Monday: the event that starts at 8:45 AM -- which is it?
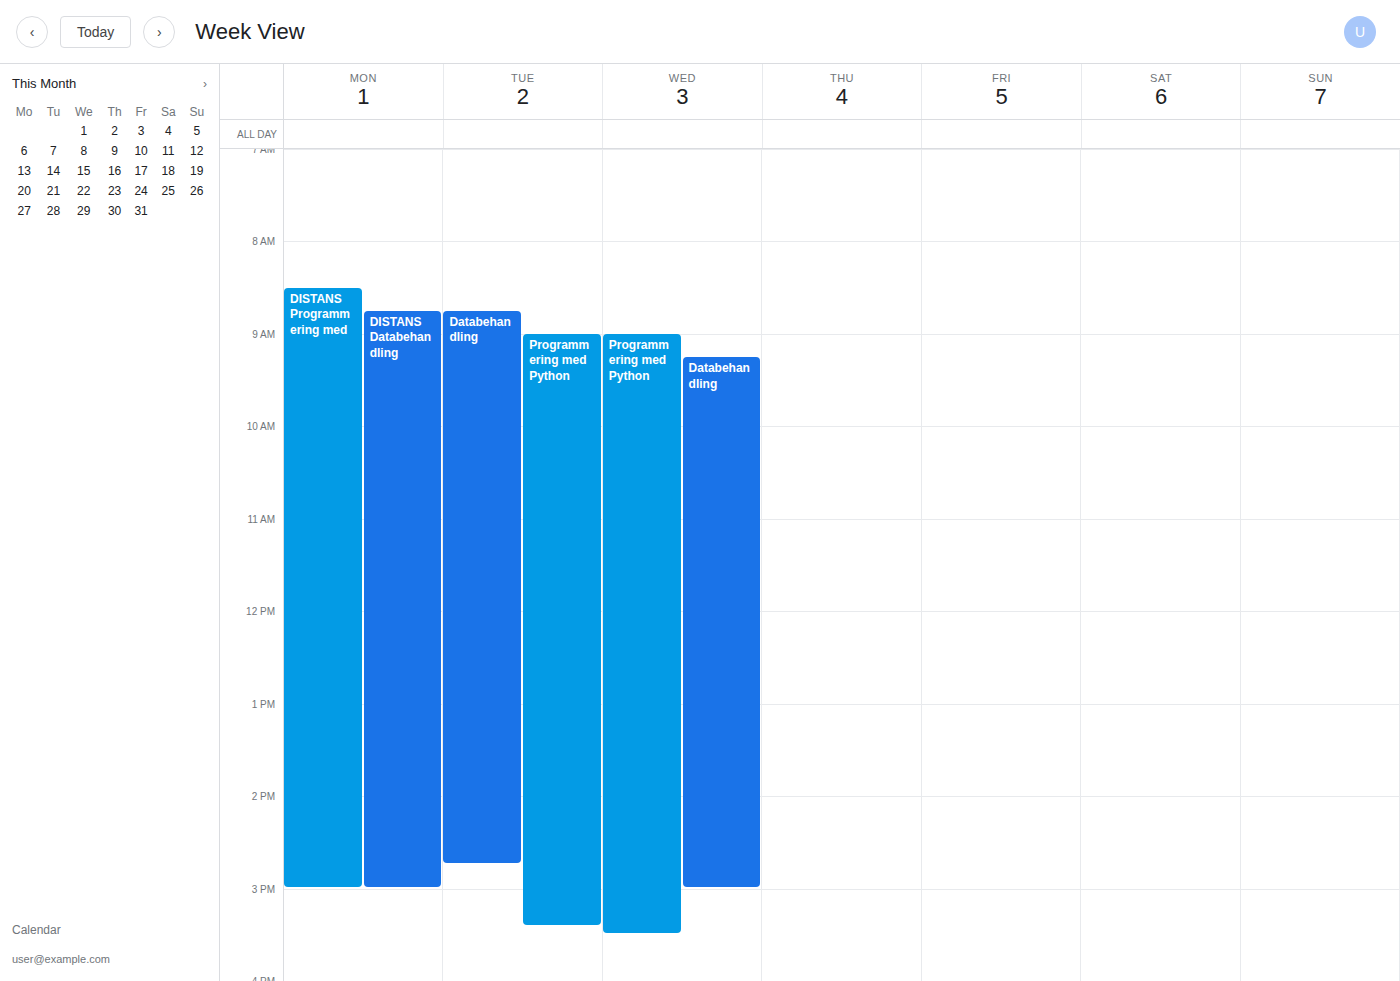
"DISTANS Databehandling"